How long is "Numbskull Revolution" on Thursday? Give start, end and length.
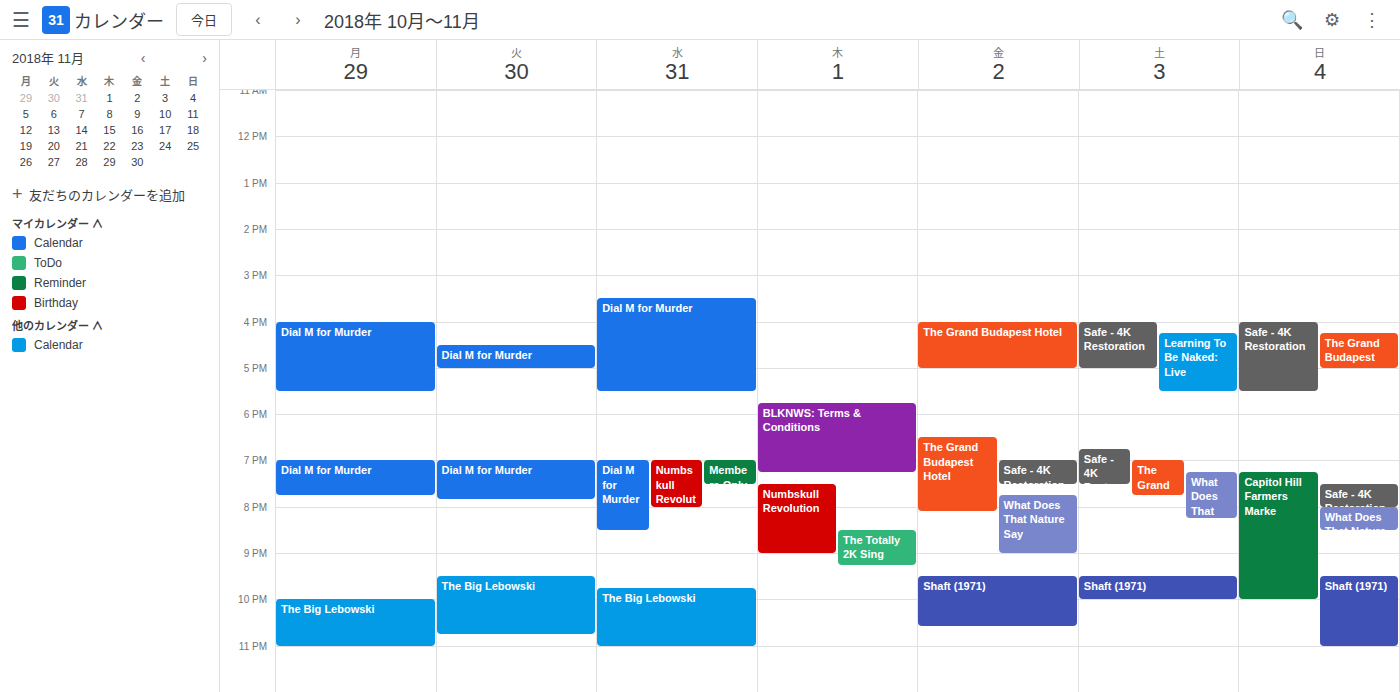
19:30 to 21:00, 1 hour 30 minutes